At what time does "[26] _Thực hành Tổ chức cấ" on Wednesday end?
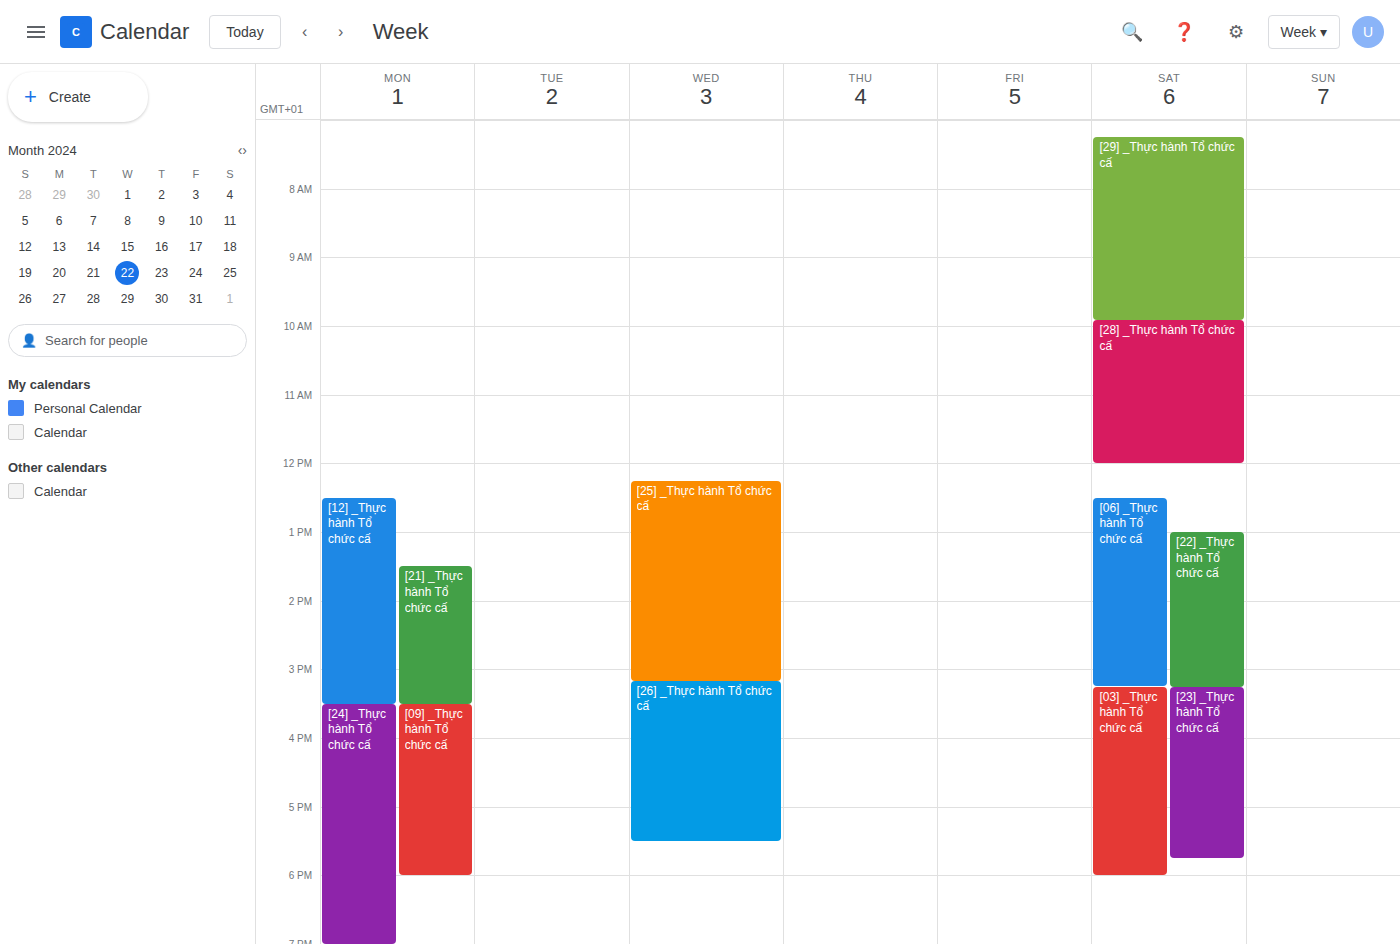
5:30 PM